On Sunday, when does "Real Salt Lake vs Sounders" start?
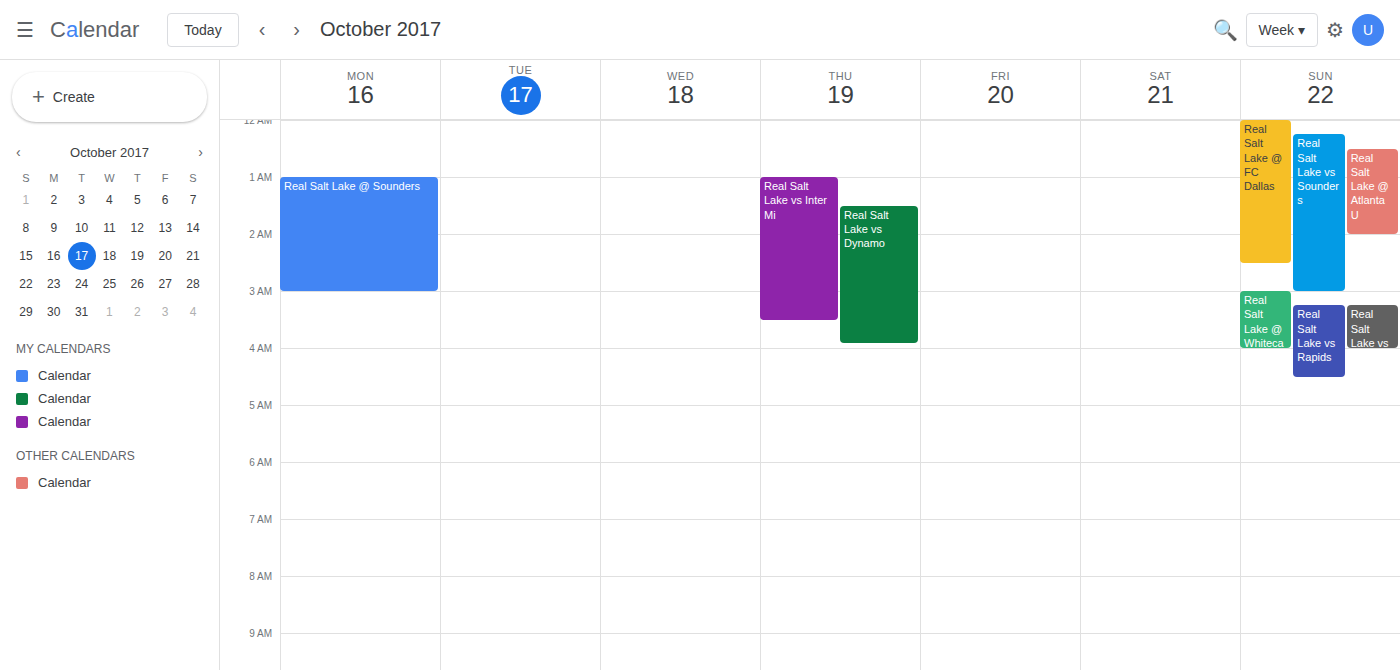
12:15 AM